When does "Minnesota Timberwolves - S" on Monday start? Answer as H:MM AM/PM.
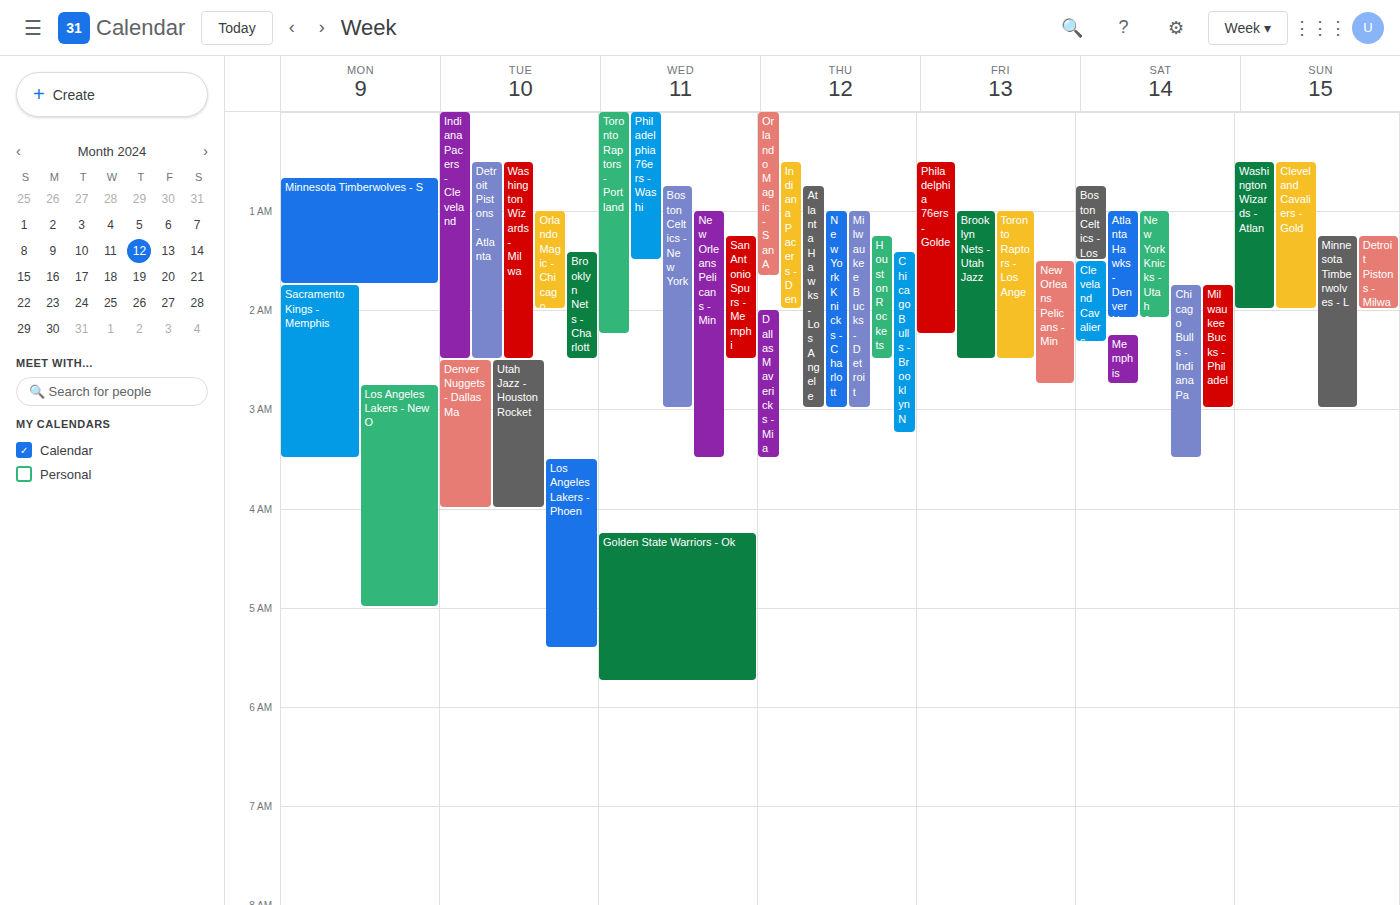
12:40 AM